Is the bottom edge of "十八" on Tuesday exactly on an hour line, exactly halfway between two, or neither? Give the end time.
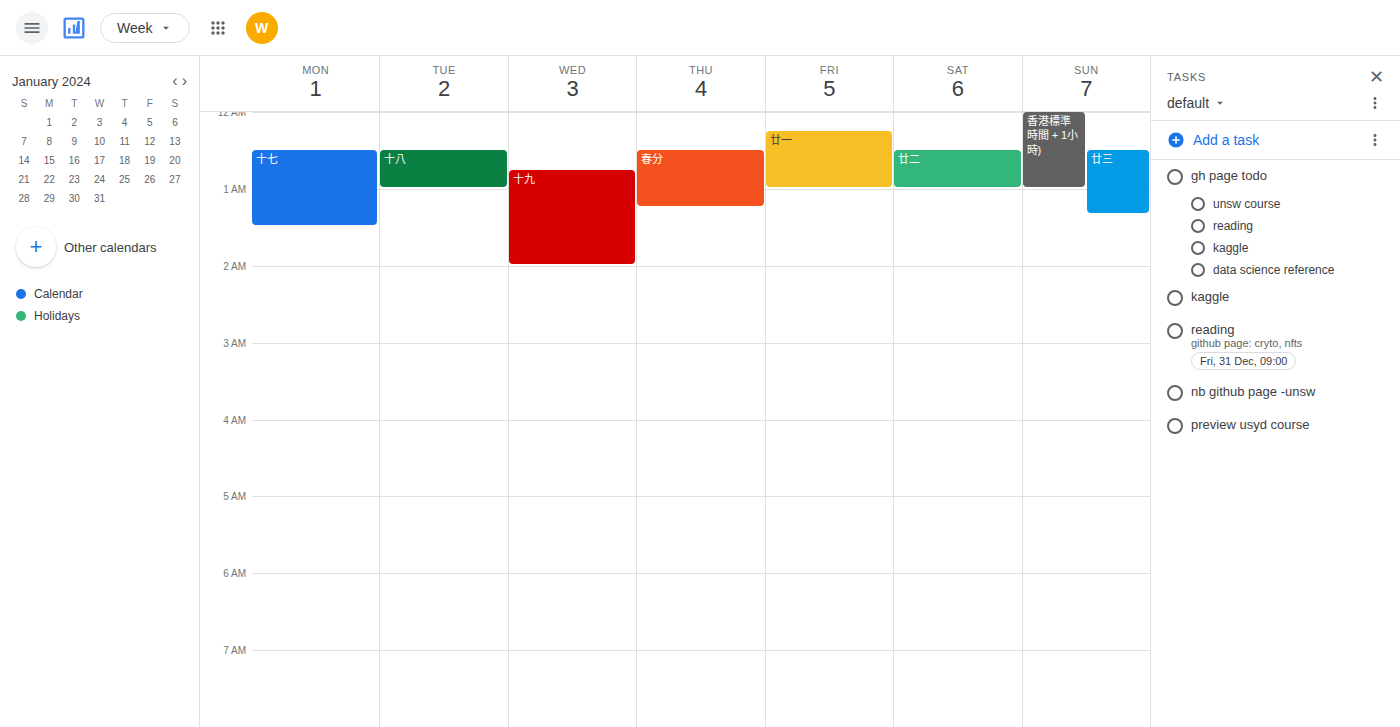
1:00 AM -- exactly on the 1 AM line.